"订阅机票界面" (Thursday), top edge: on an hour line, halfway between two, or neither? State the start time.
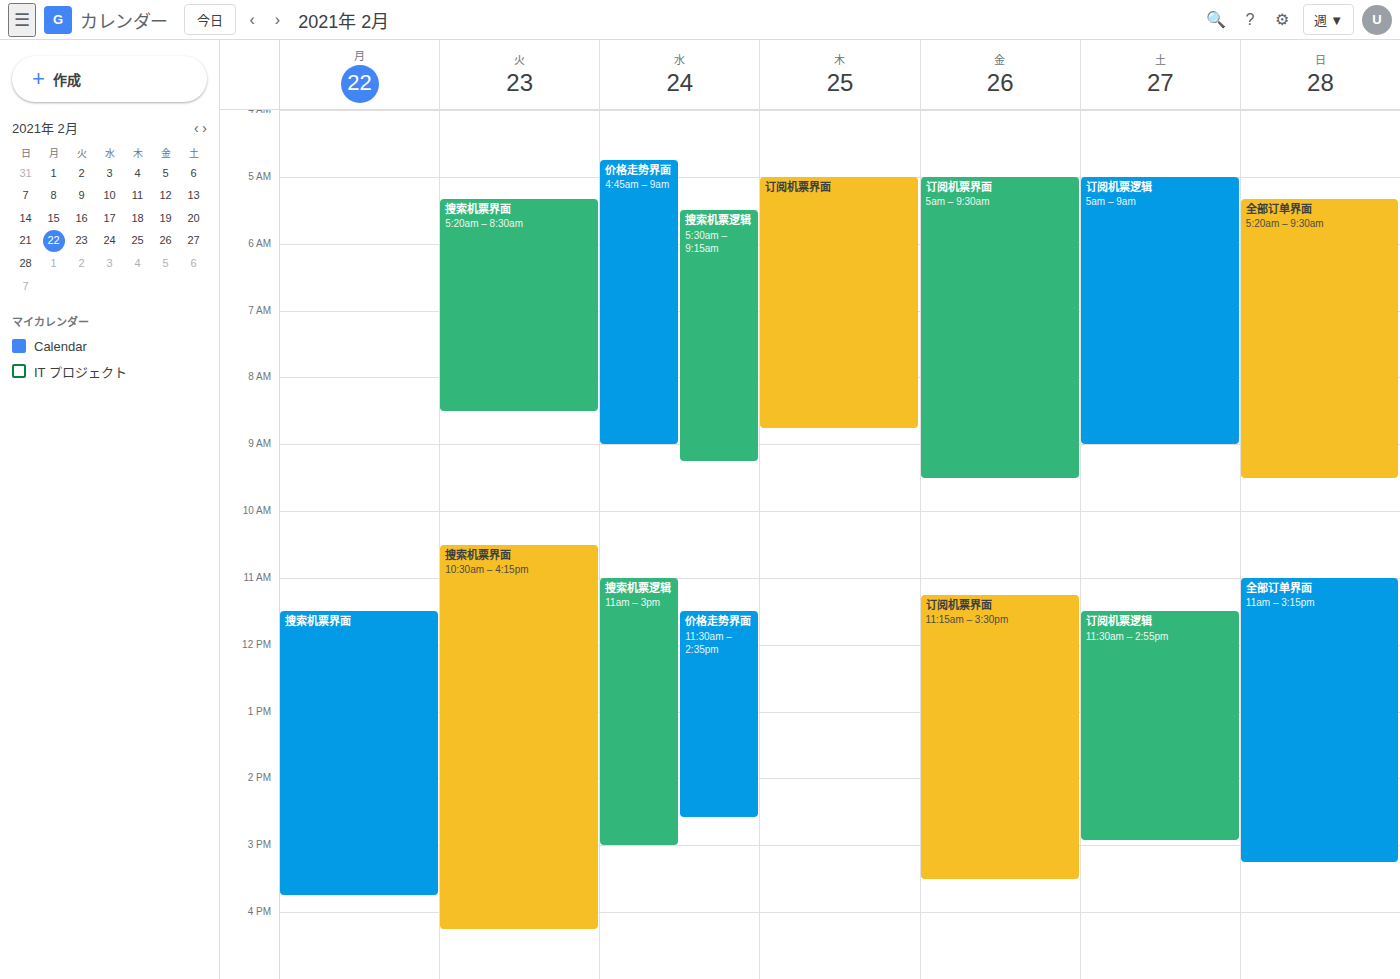
5:00 AM -- exactly on the 5 AM line.